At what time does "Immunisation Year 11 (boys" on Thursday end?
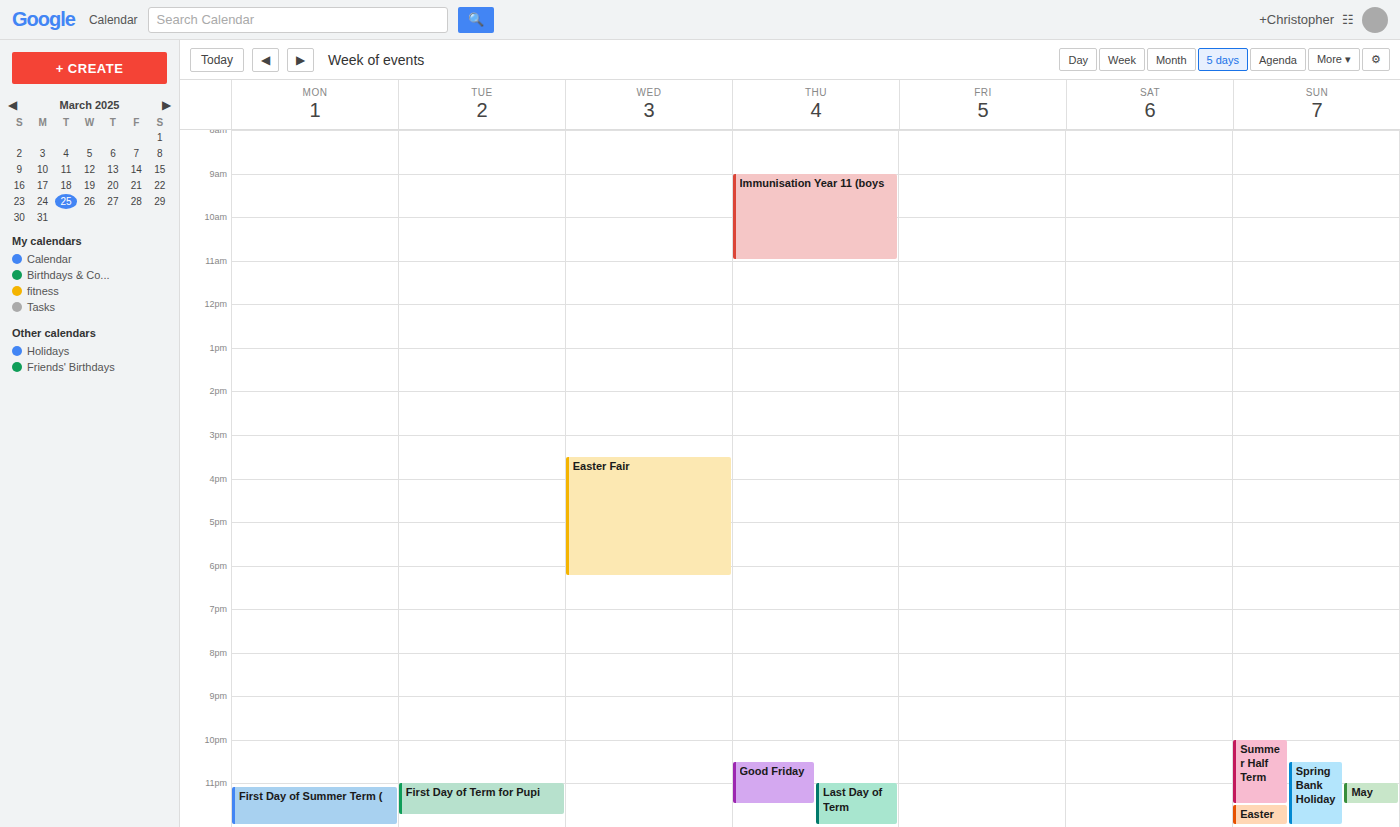
11:00 AM